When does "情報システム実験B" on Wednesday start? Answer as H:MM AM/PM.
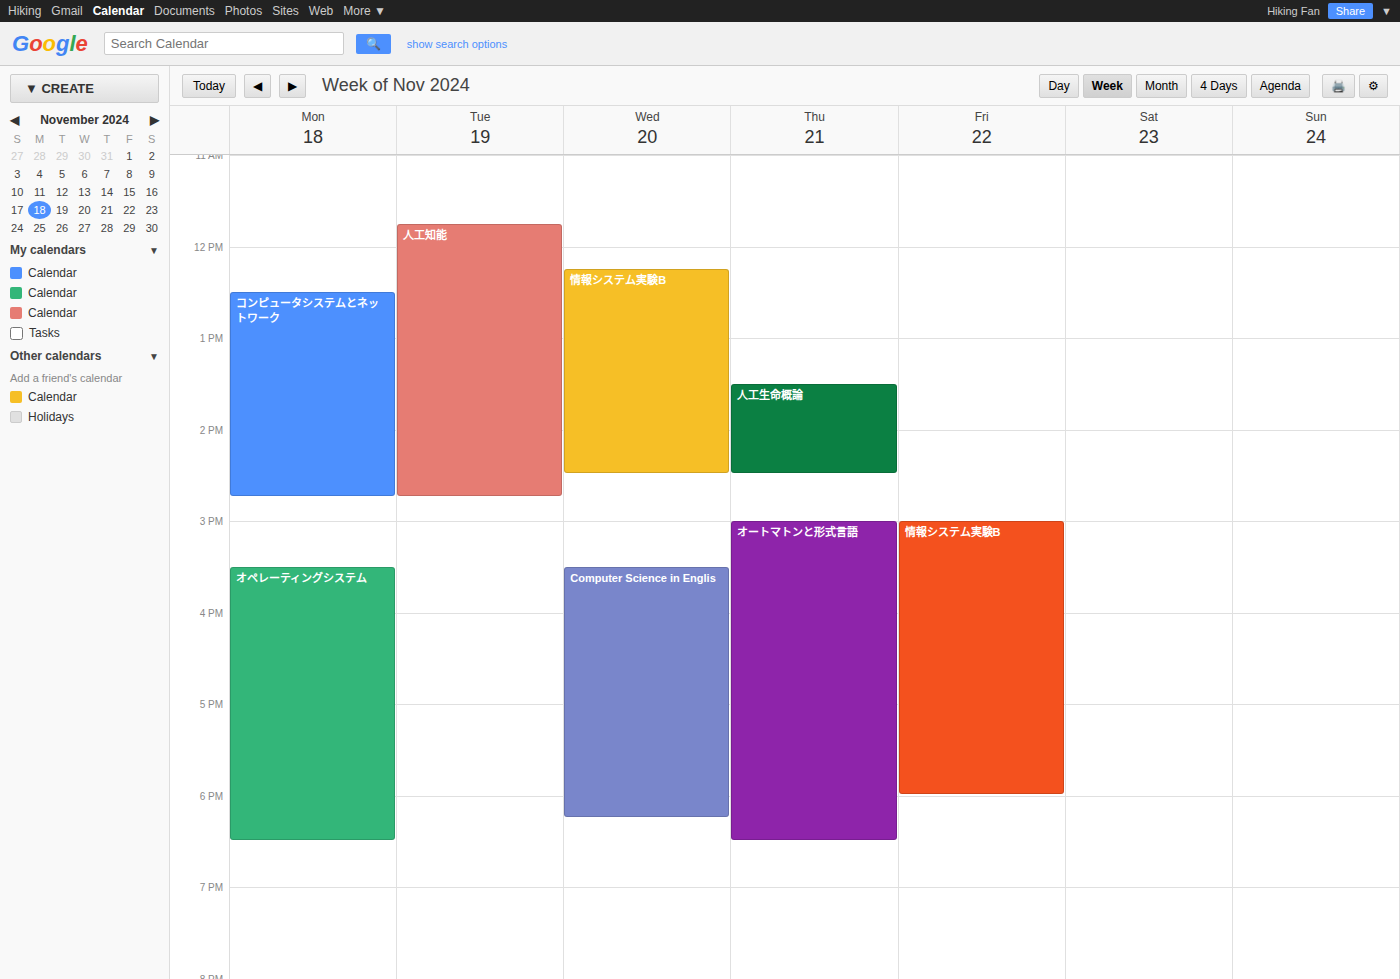
12:15 PM